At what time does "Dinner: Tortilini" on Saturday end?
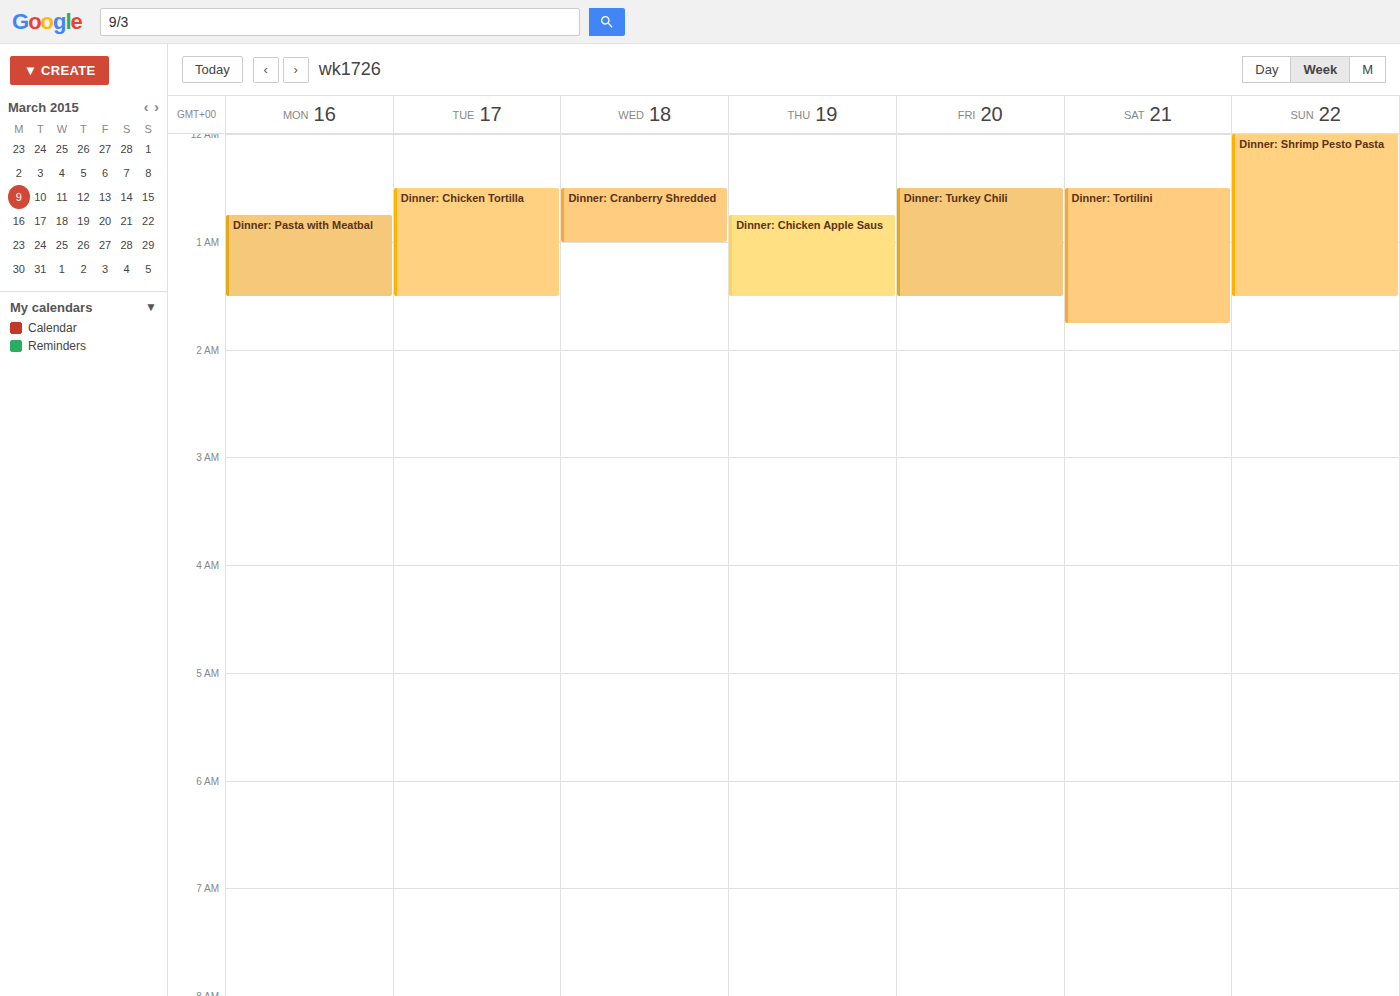
1:45 AM